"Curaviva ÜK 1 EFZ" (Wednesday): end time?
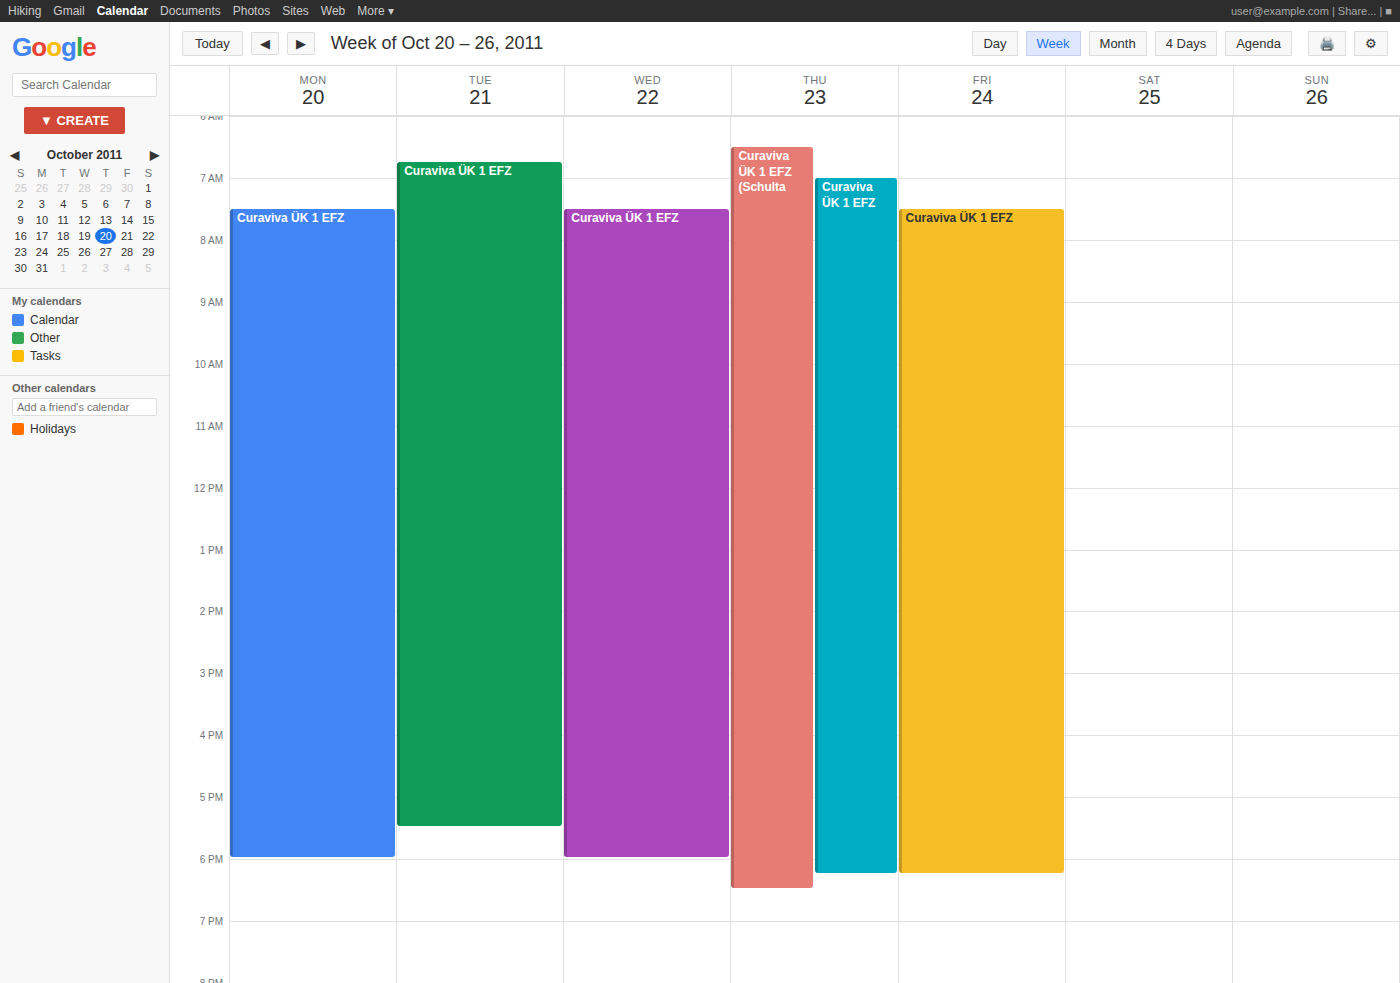
6:00 PM